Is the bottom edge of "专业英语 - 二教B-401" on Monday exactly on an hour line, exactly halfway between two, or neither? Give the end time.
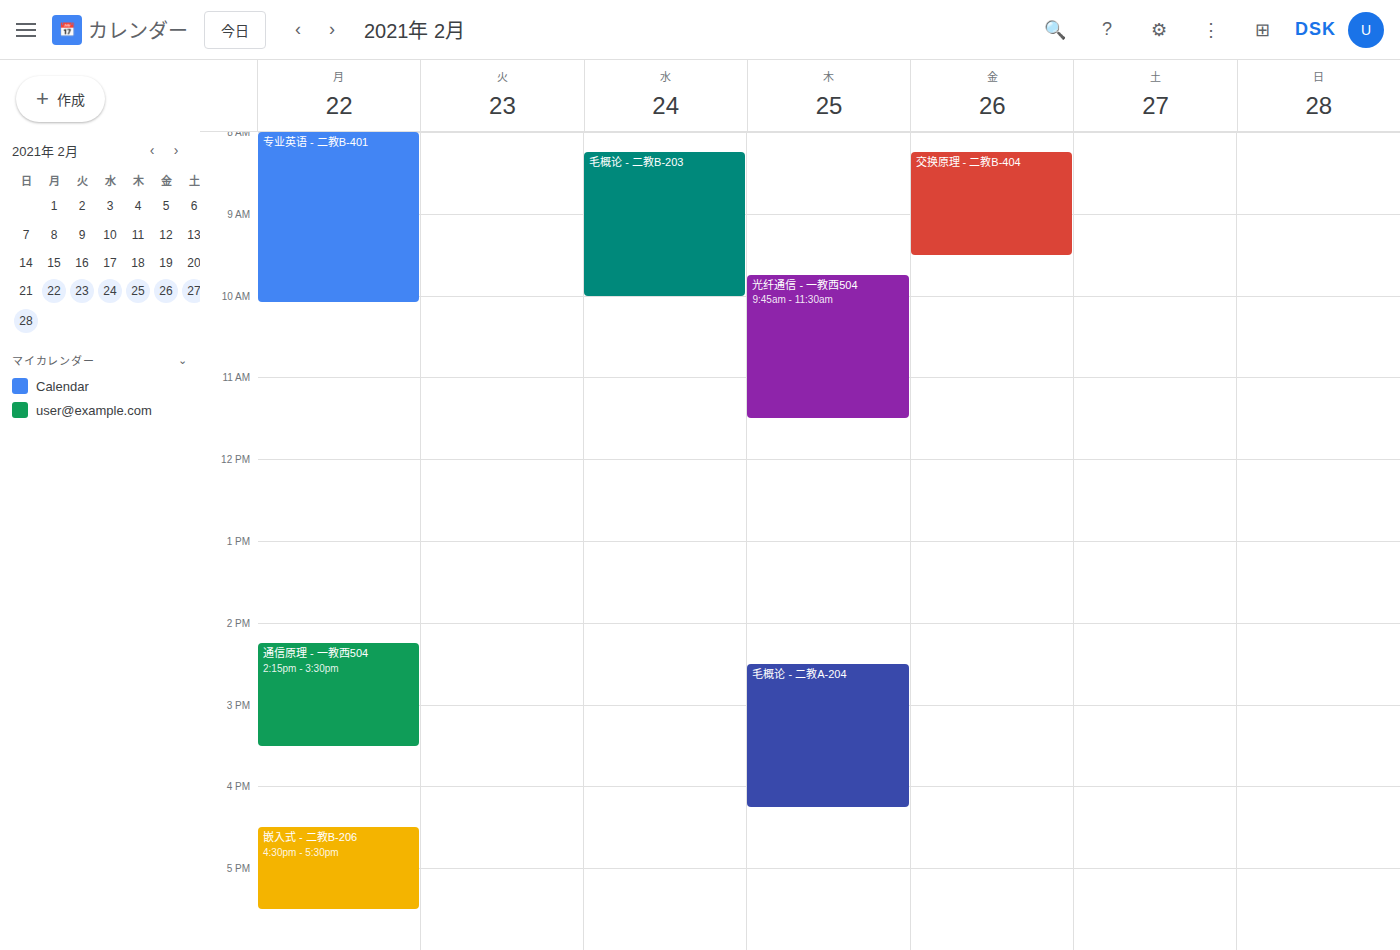
10:05 -- neither: 5 minutes below the 10:00 line and 55 minutes above the 11:00 line.